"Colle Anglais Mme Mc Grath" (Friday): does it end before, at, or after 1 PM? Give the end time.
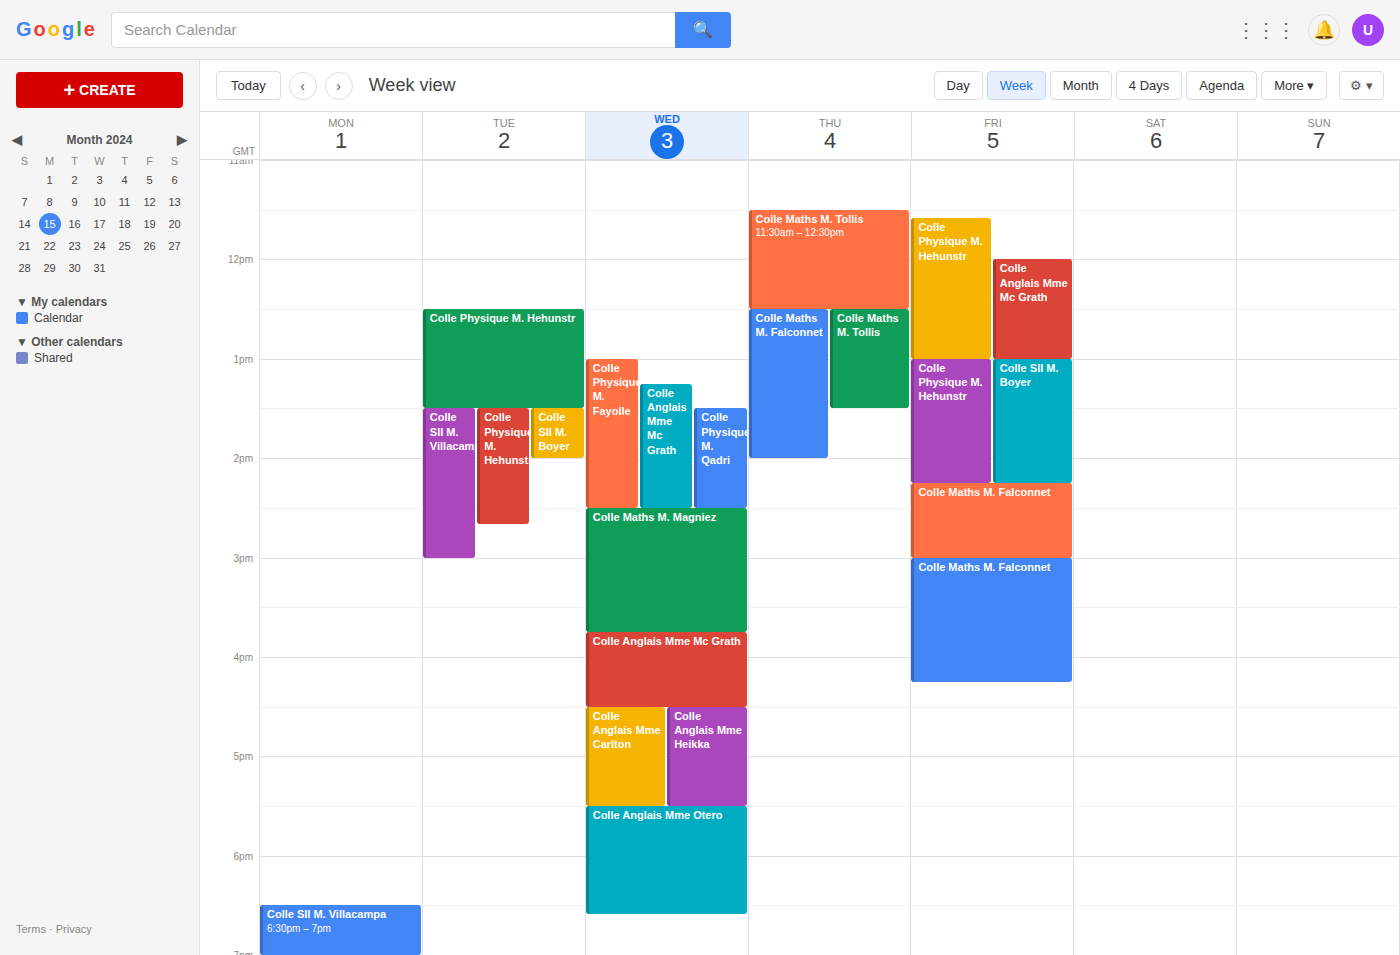
1:00 PM -- exactly at 1 PM, on the 1 PM line.